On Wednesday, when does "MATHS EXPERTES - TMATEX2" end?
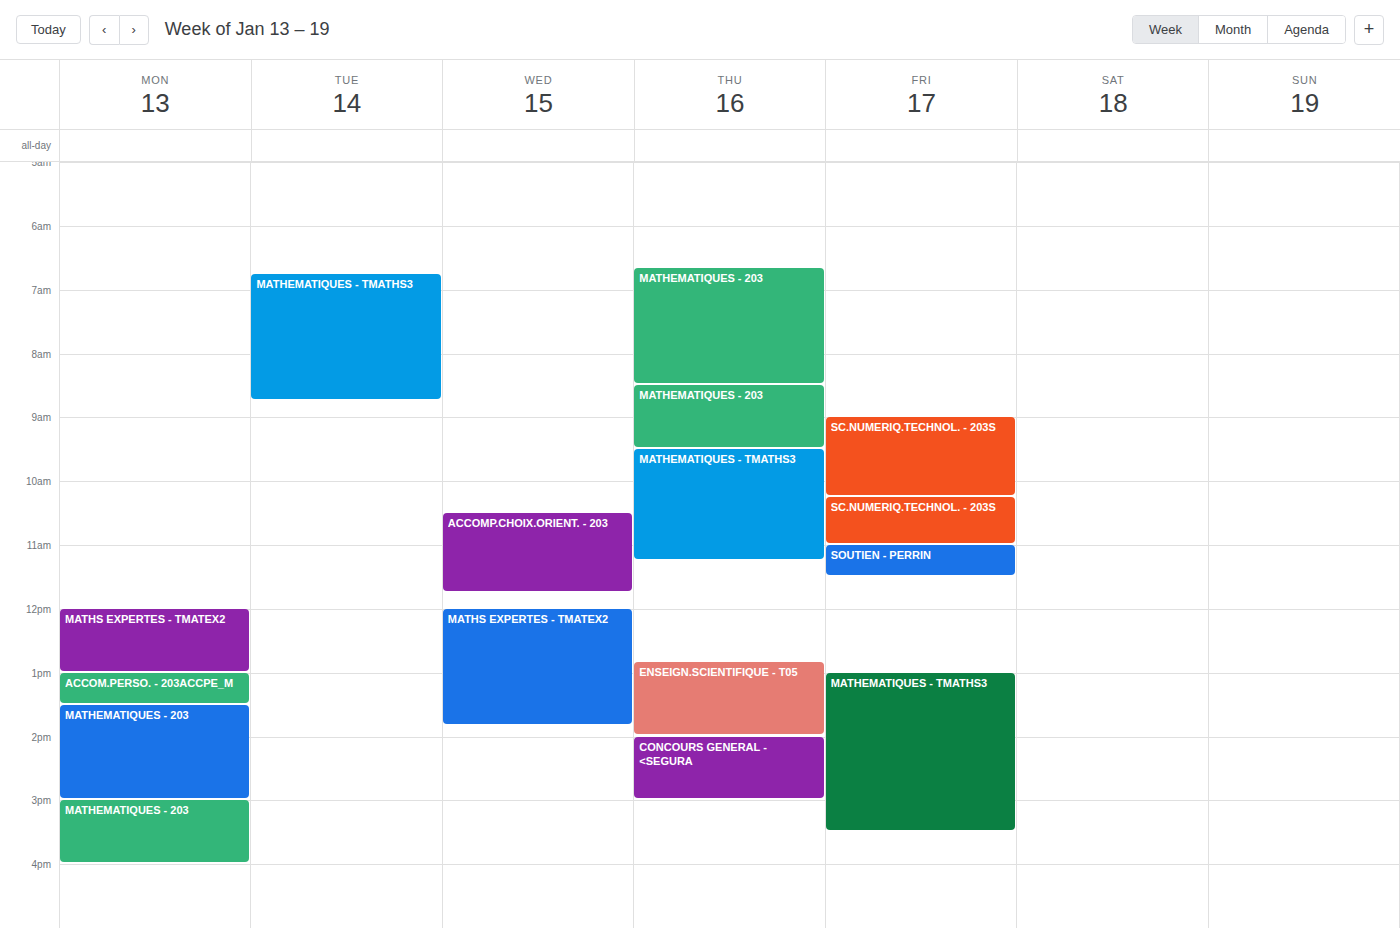
1:50 PM